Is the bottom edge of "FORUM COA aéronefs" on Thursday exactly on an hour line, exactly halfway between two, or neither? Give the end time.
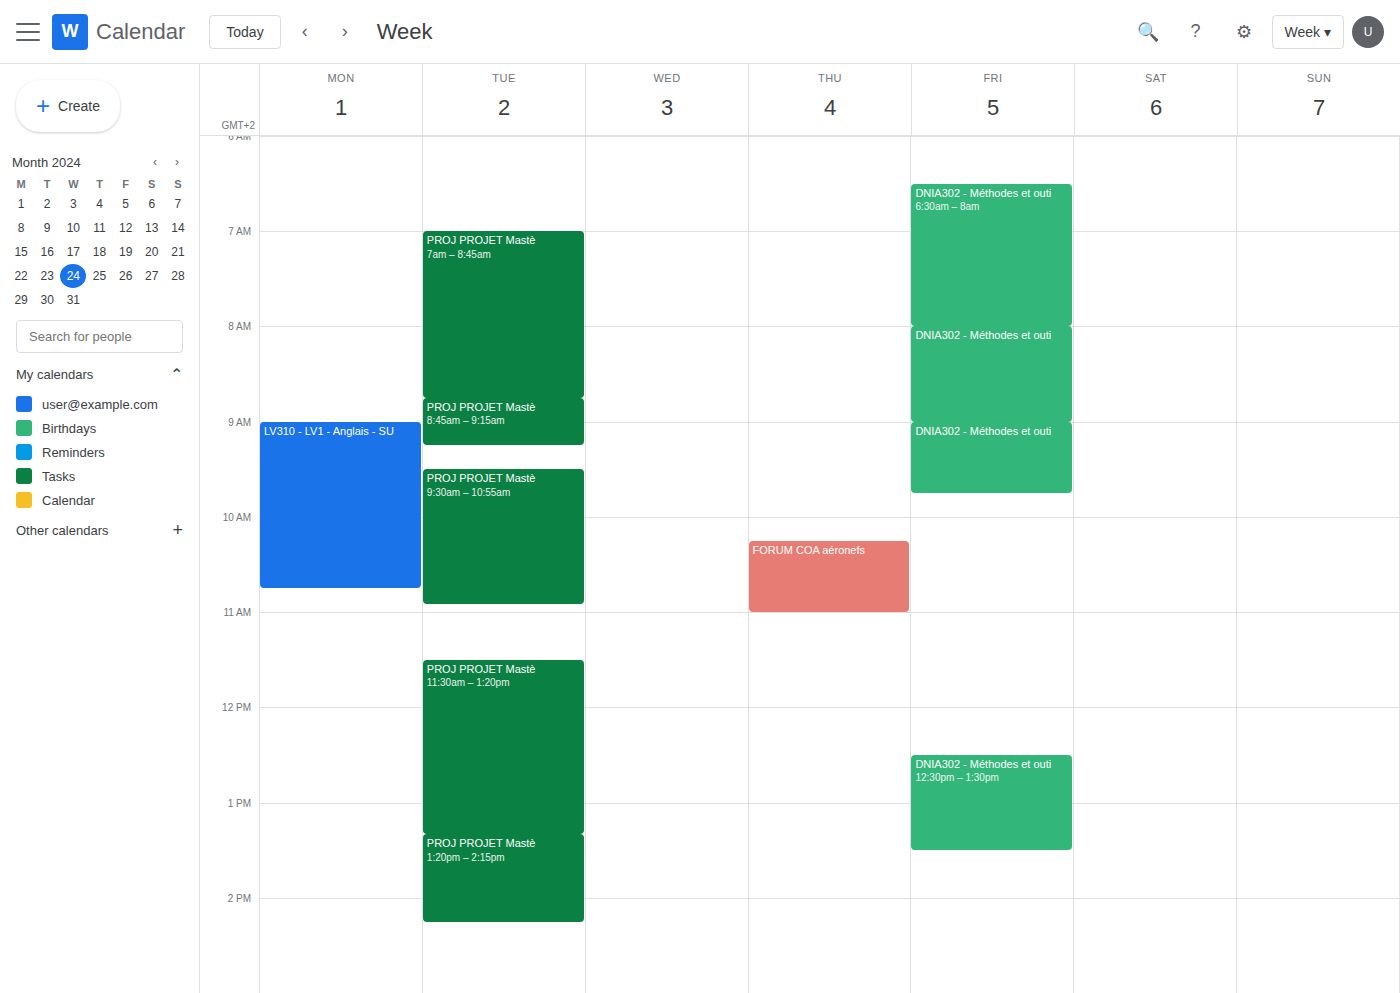
11:00 AM -- exactly on the 11 AM line.